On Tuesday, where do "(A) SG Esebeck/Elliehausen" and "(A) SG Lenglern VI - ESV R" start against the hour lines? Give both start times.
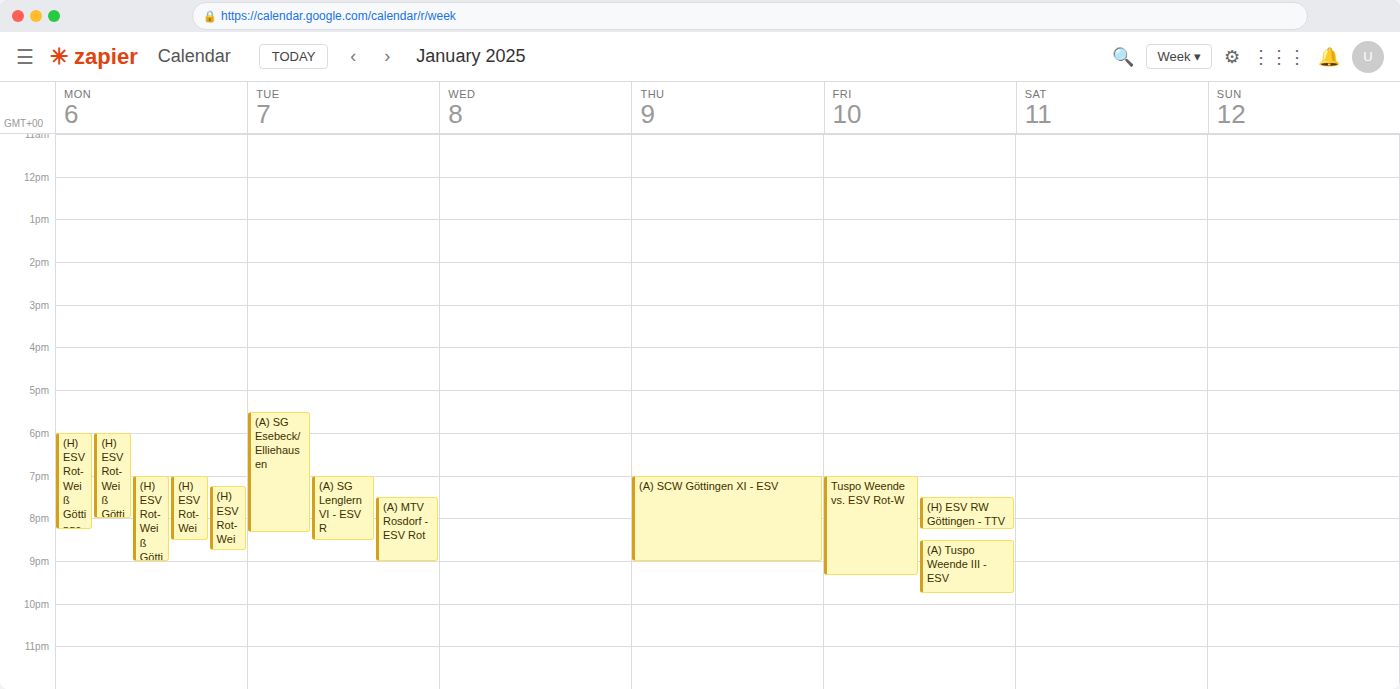
"(A) SG Esebeck/Elliehausen": 5:30 PM, halfway between the 5 PM and 6 PM lines. "(A) SG Lenglern VI - ESV R": 7:00 PM, exactly on the 7 PM line.